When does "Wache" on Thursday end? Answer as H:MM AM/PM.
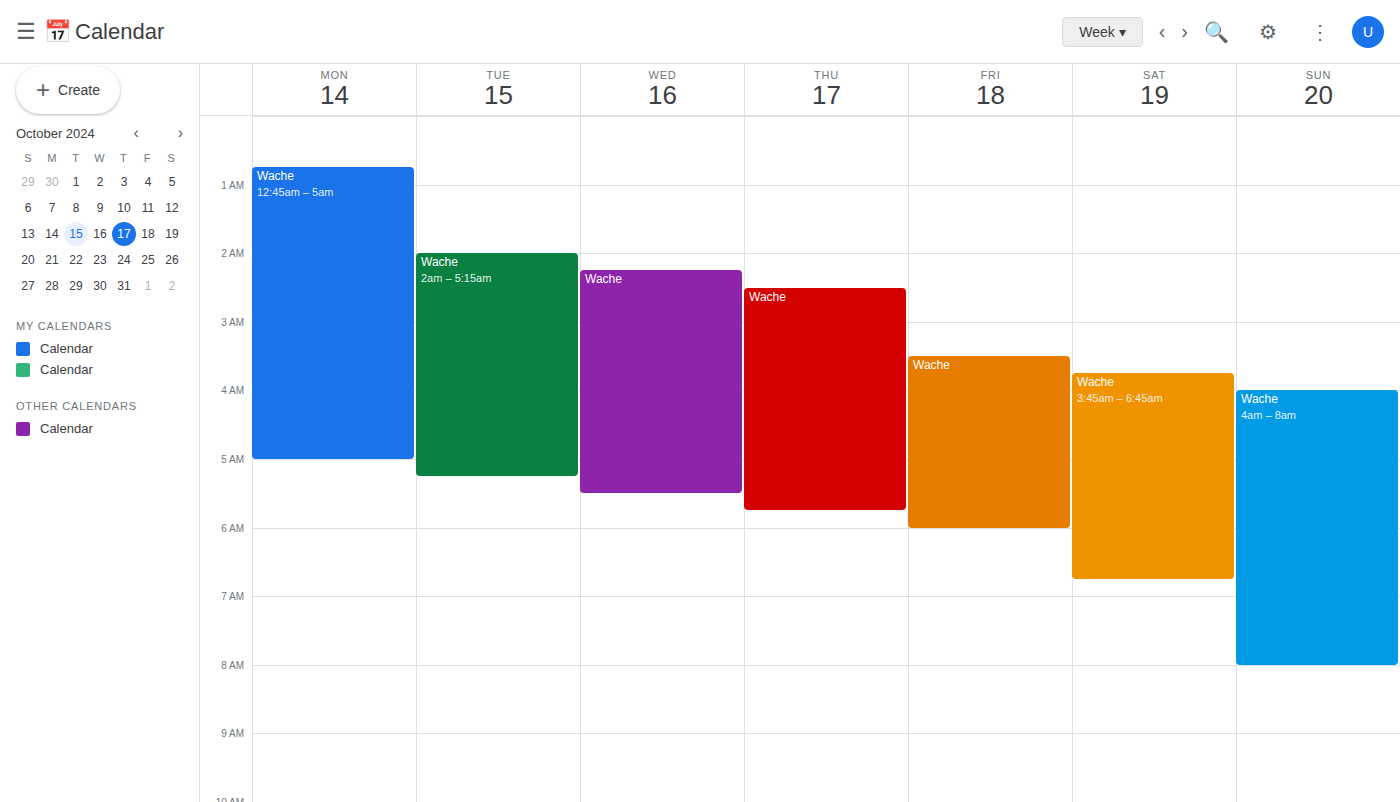
5:45 AM